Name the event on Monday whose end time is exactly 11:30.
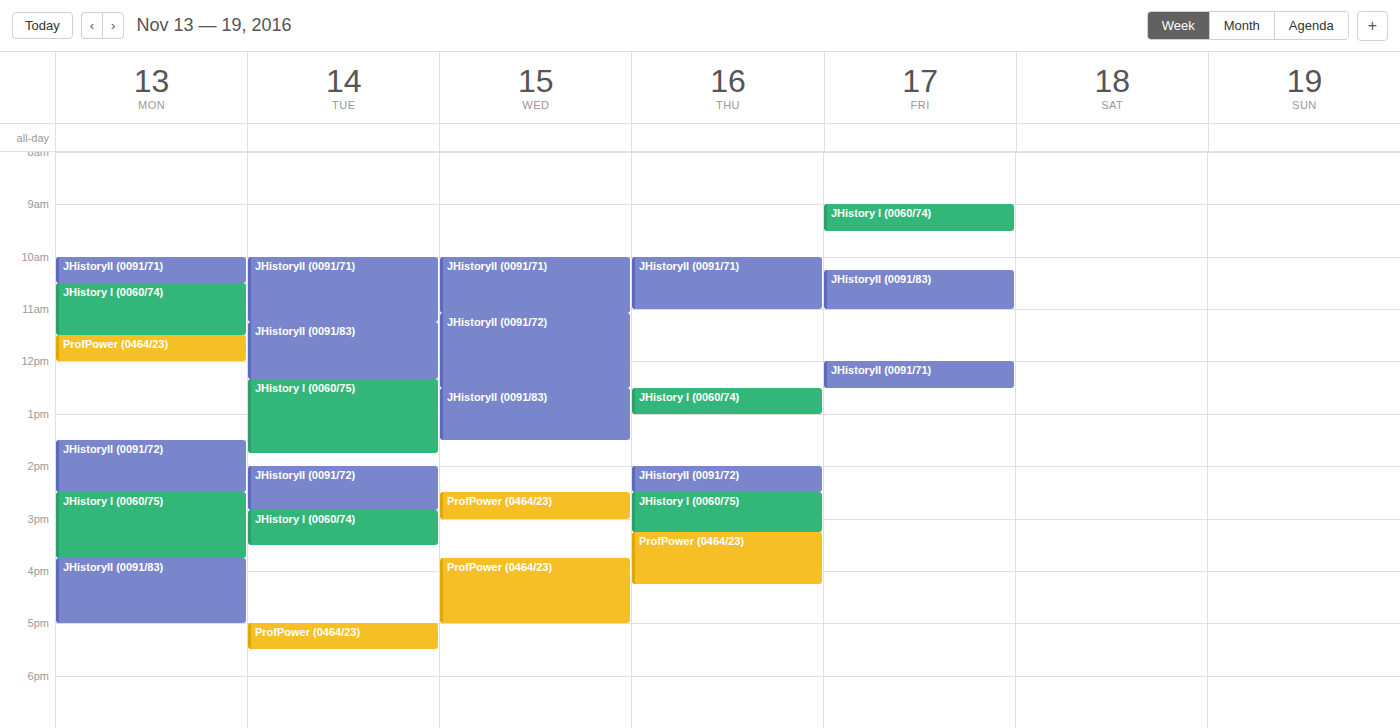
"JHistory I (0060/74)"